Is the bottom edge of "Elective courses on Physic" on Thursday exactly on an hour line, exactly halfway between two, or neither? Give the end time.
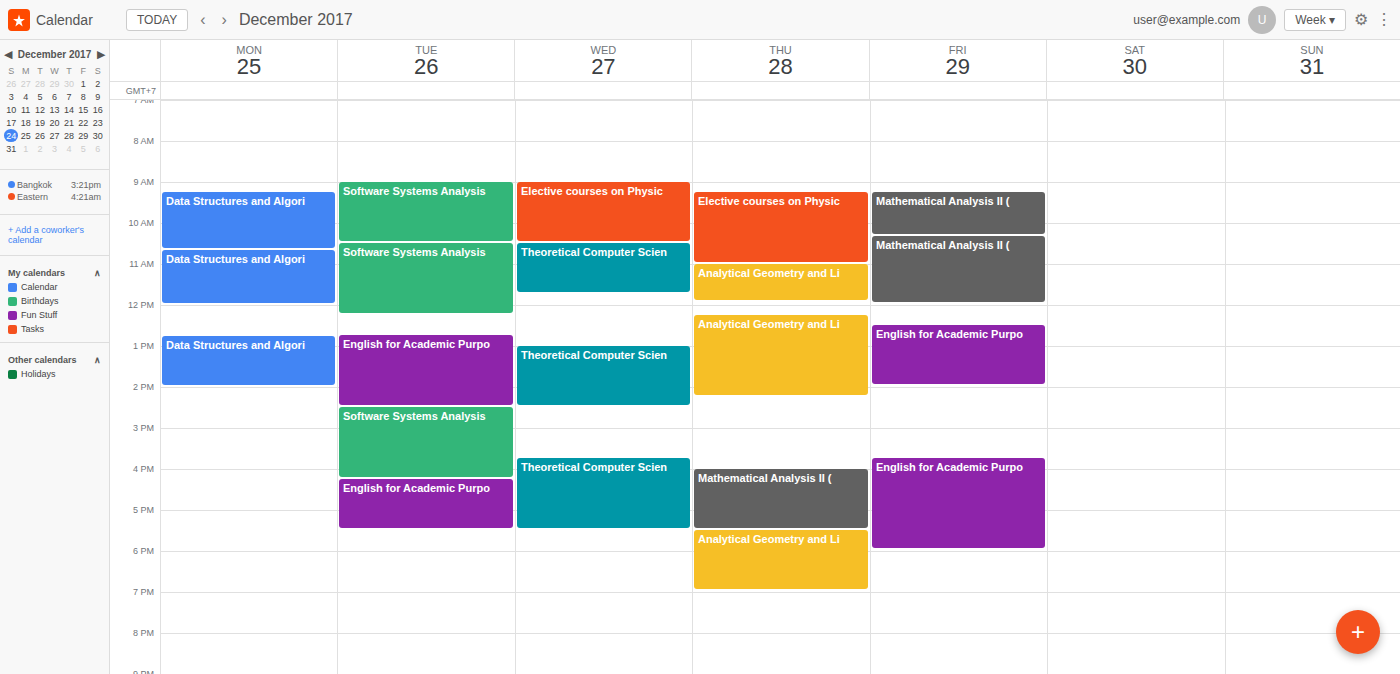
11:00 AM -- exactly on the 11 AM line.